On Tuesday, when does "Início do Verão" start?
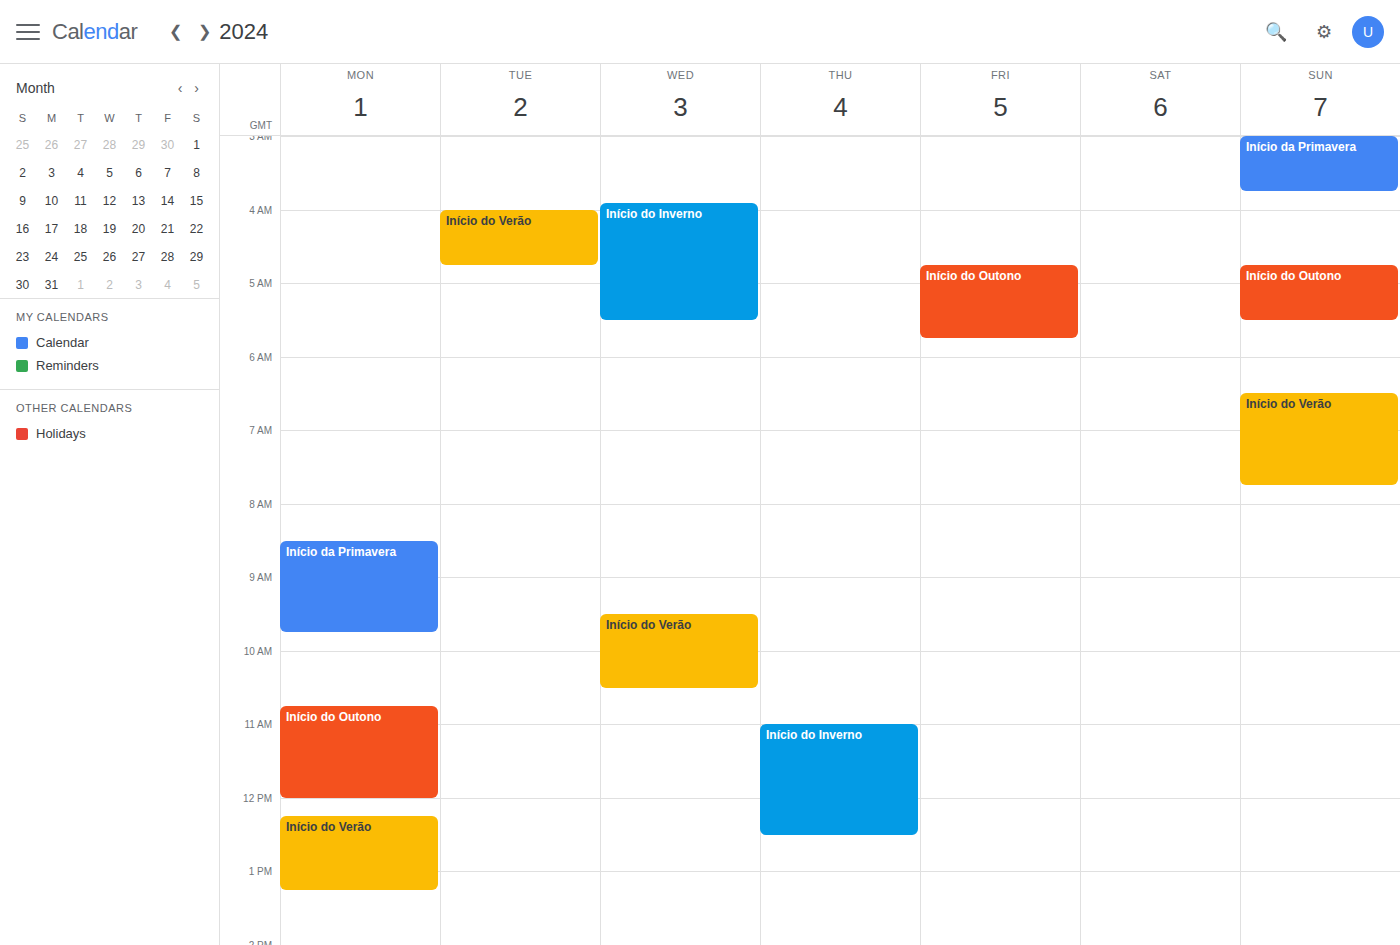
4:00 AM